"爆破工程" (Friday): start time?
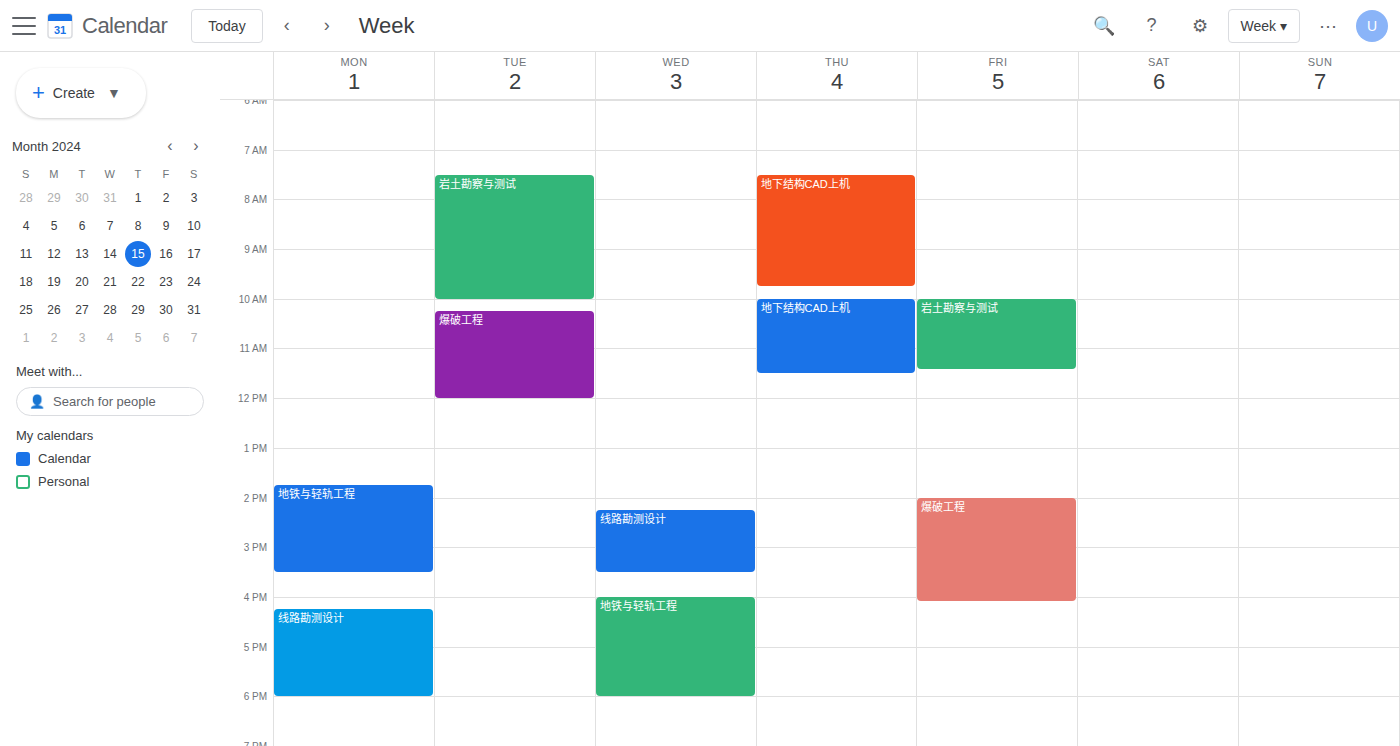
2:00 PM